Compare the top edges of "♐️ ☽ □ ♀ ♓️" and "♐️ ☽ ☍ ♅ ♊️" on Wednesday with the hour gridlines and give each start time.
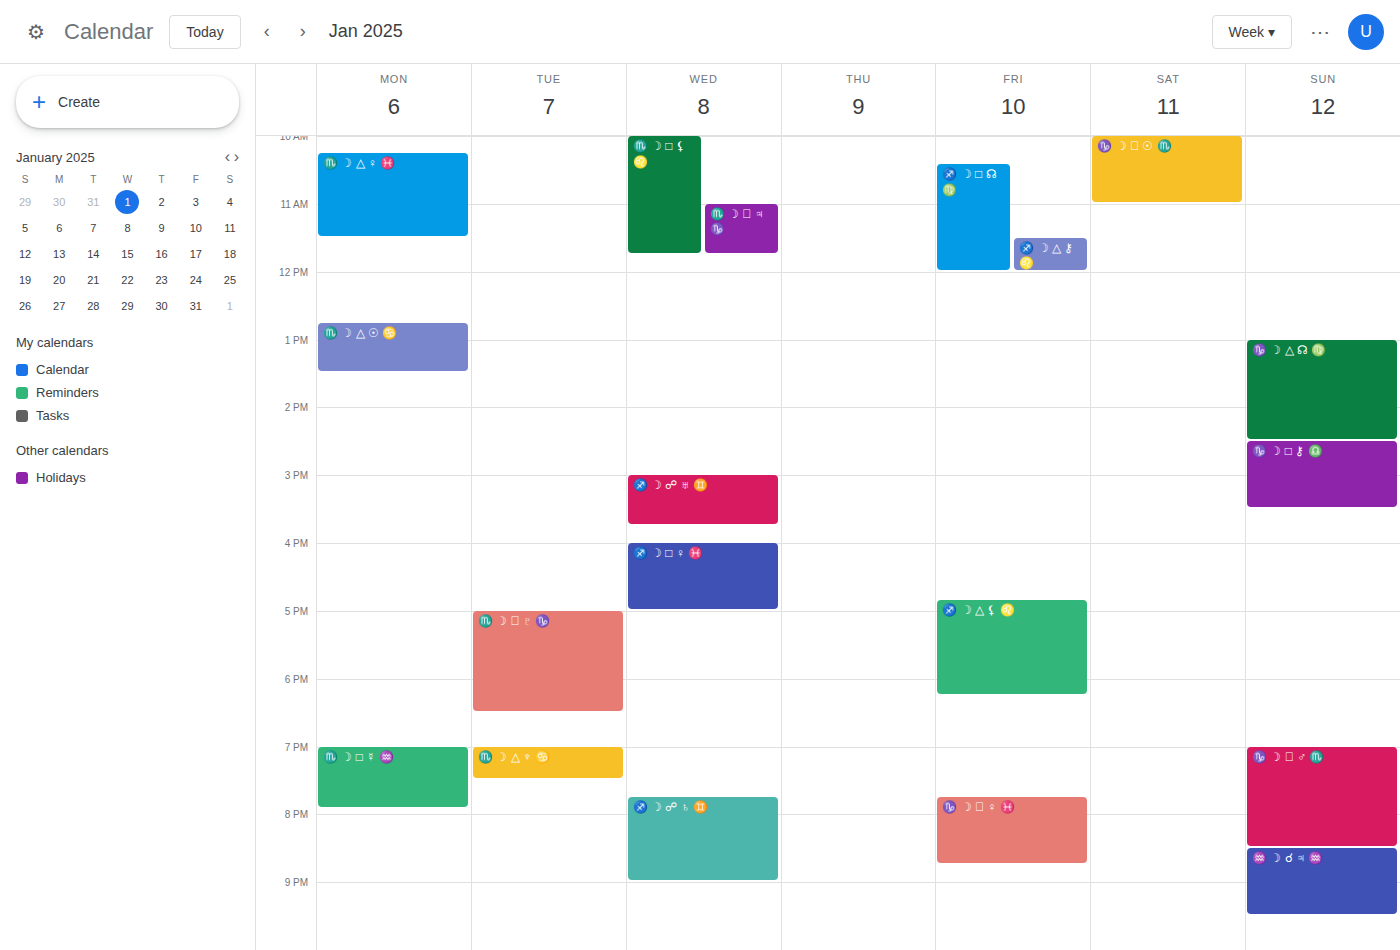
"♐️ ☽ □ ♀ ♓️": 4:00 PM, exactly on the 4 PM line. "♐️ ☽ ☍ ♅ ♊️": 3:00 PM, exactly on the 3 PM line.